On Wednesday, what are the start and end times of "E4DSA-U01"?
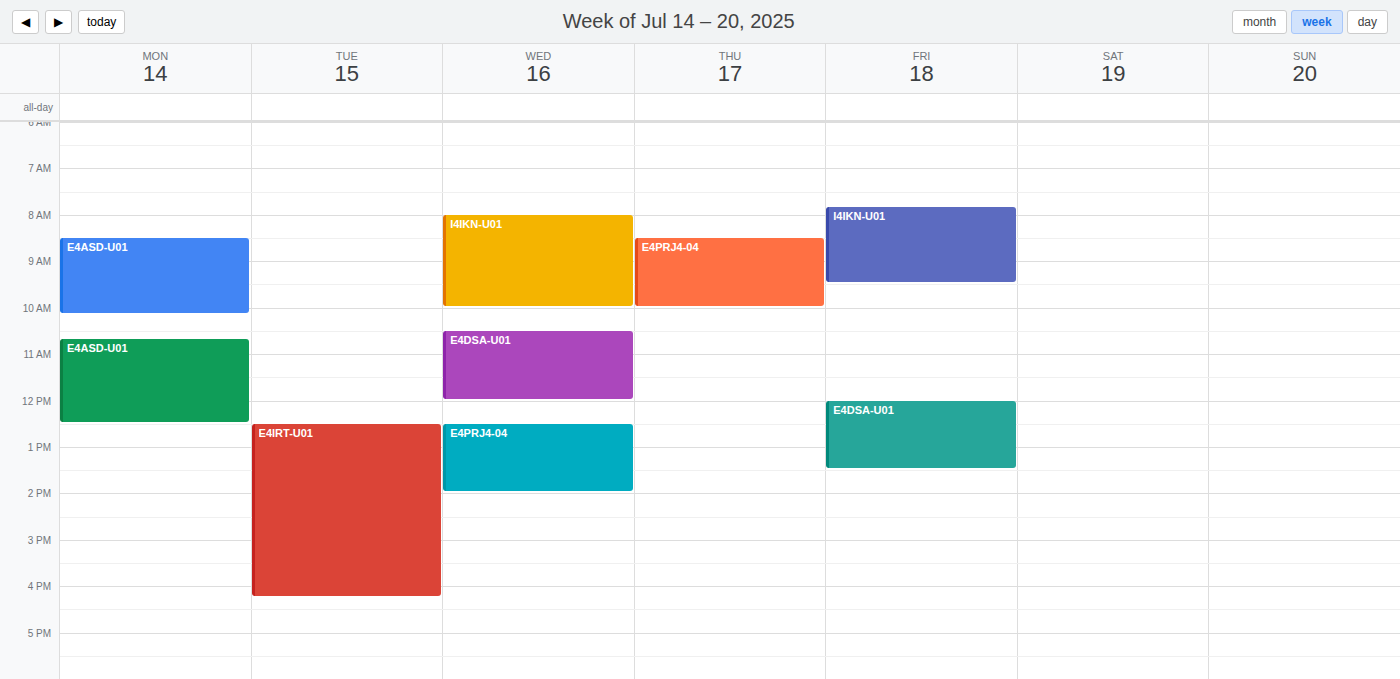
10:30 AM to 12:00 PM